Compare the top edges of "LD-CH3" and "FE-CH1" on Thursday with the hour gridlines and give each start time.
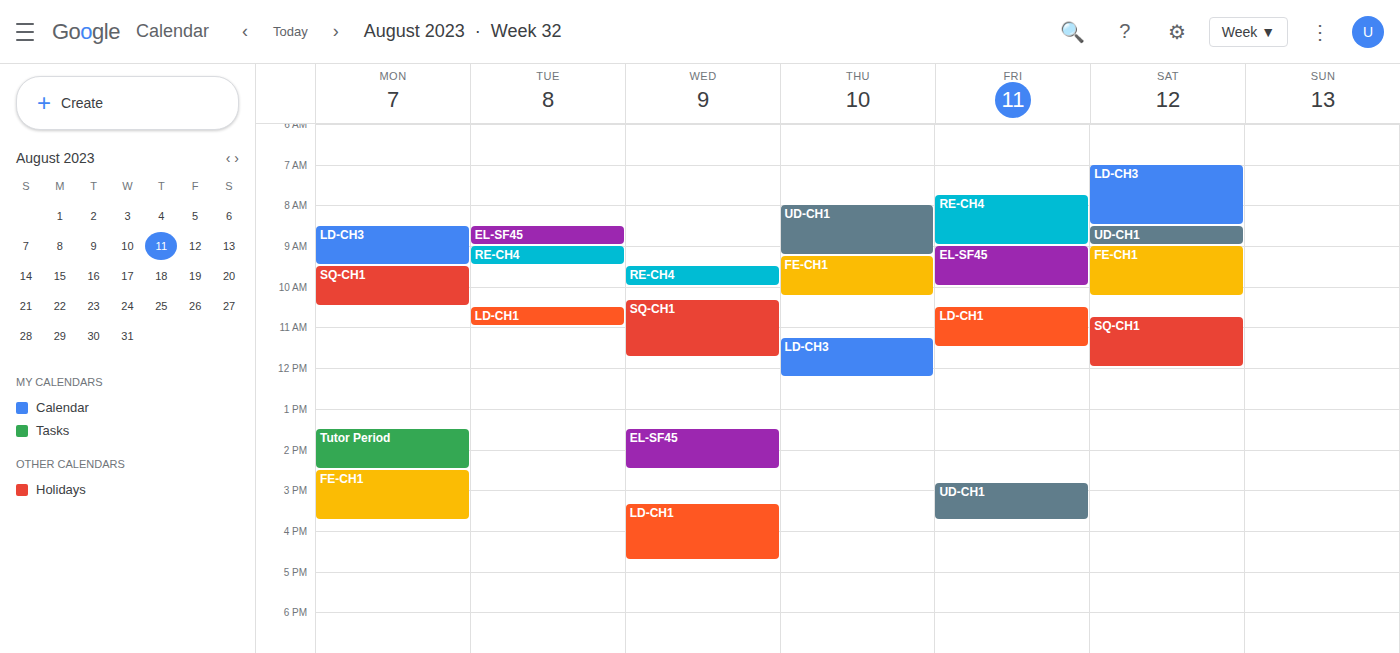
"LD-CH3": 11:15 AM, neither: a quarter of the way from the 11 AM line to the 12 PM line. "FE-CH1": 9:15 AM, neither: a quarter of the way from the 9 AM line to the 10 AM line.